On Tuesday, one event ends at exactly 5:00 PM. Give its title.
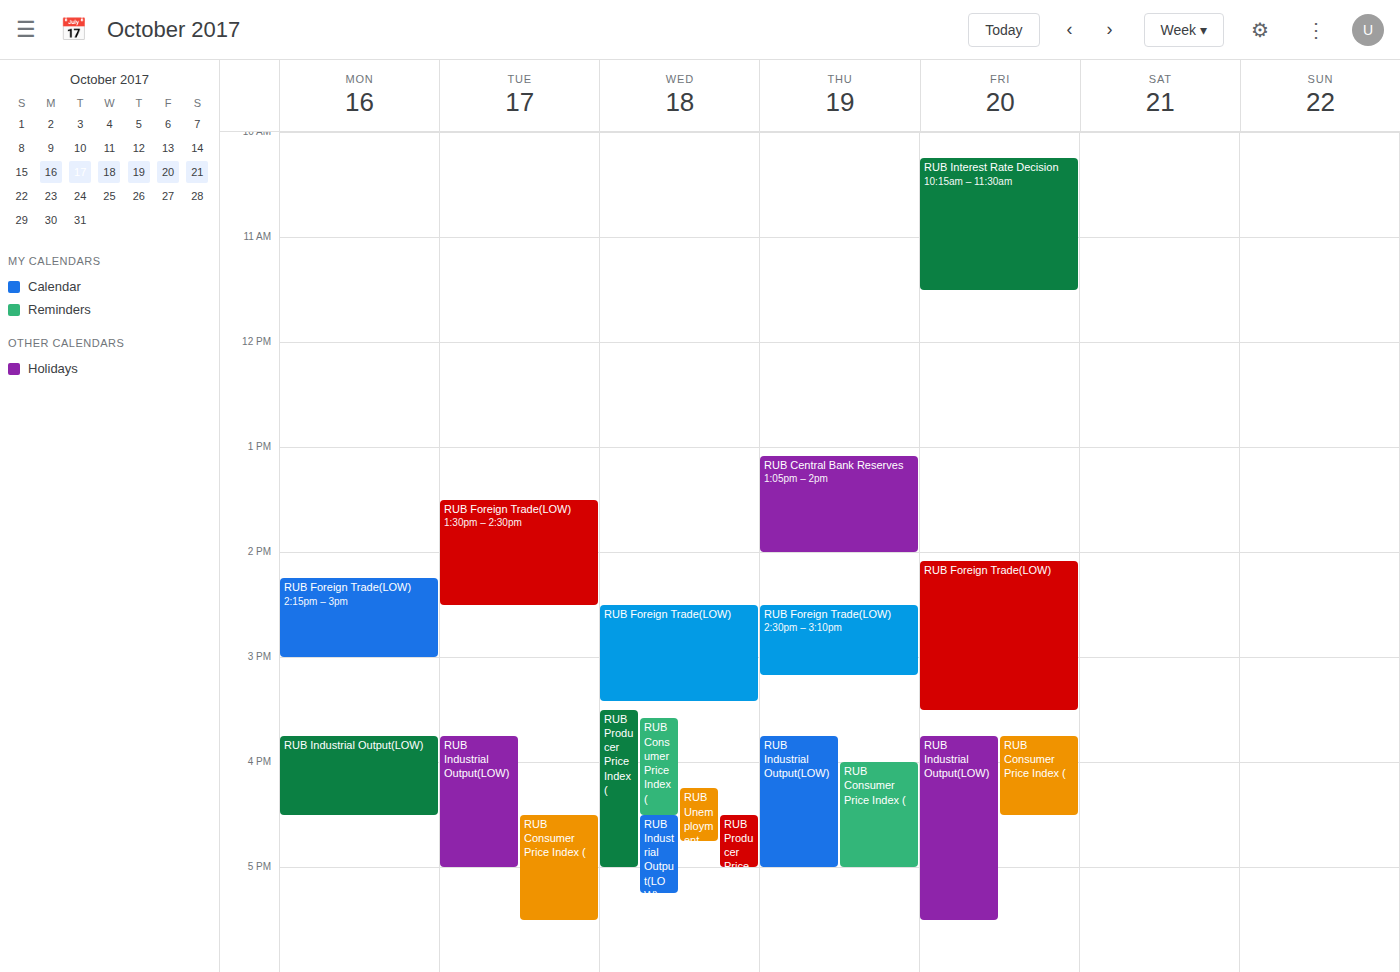
"RUB Industrial Output(LOW)"